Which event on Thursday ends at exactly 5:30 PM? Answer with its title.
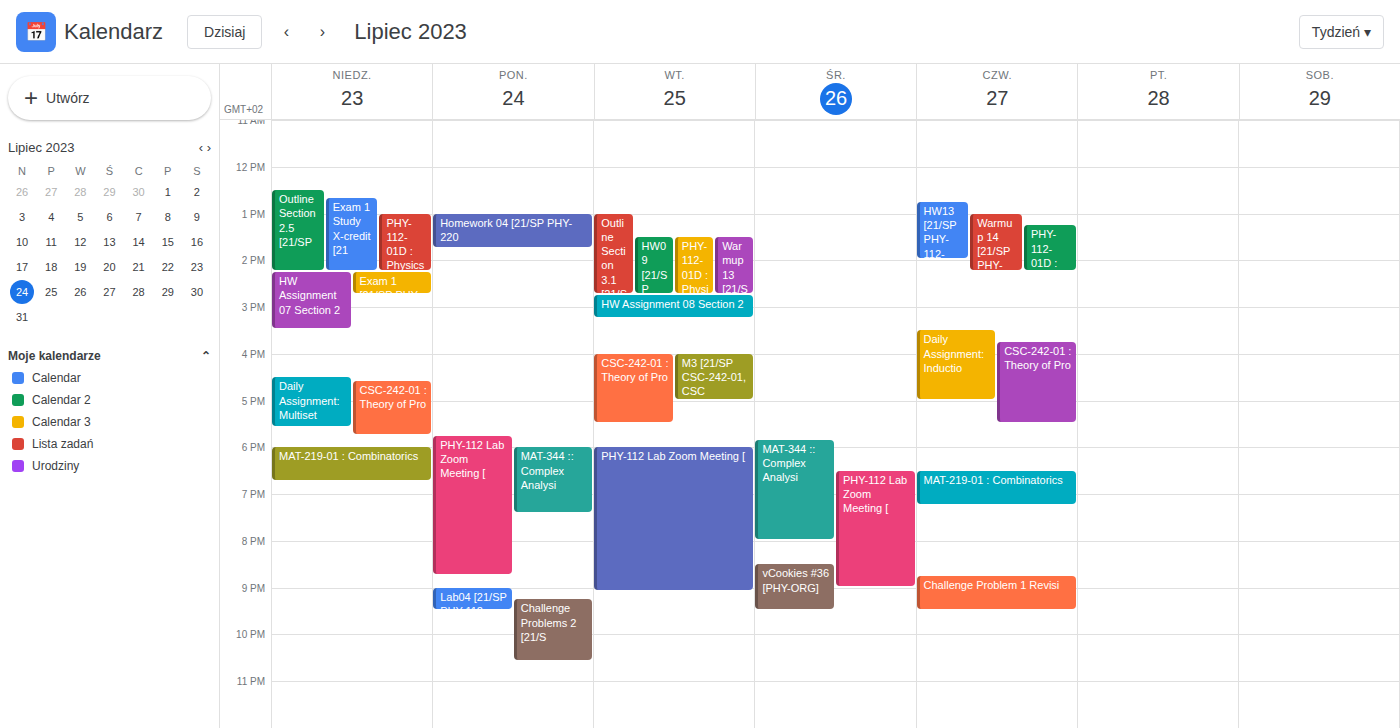
"CSC-242-01 : Theory of Pro"